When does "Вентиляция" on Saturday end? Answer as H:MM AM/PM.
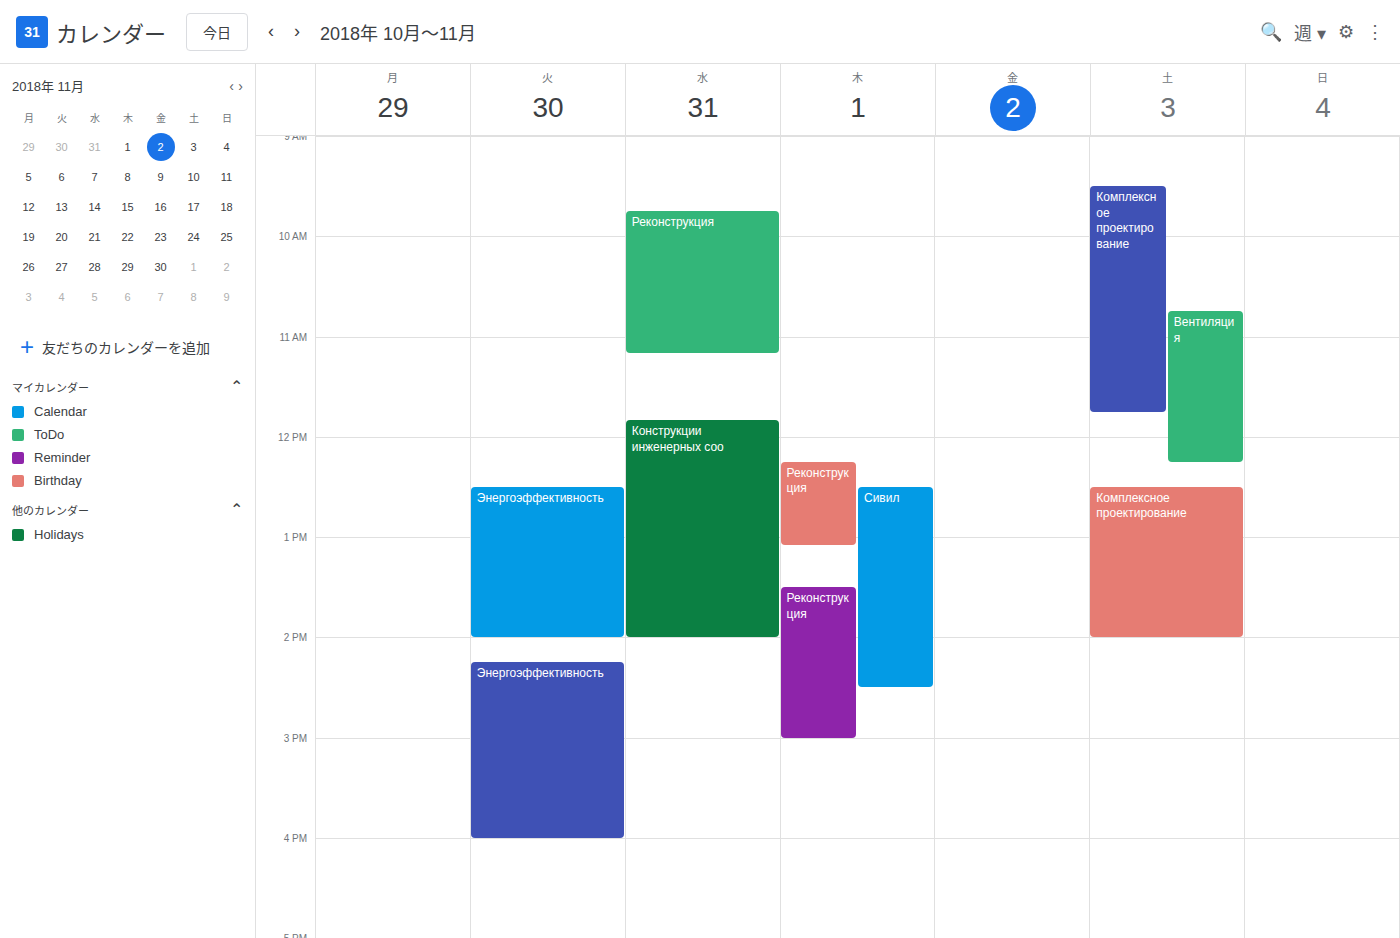
12:15 PM